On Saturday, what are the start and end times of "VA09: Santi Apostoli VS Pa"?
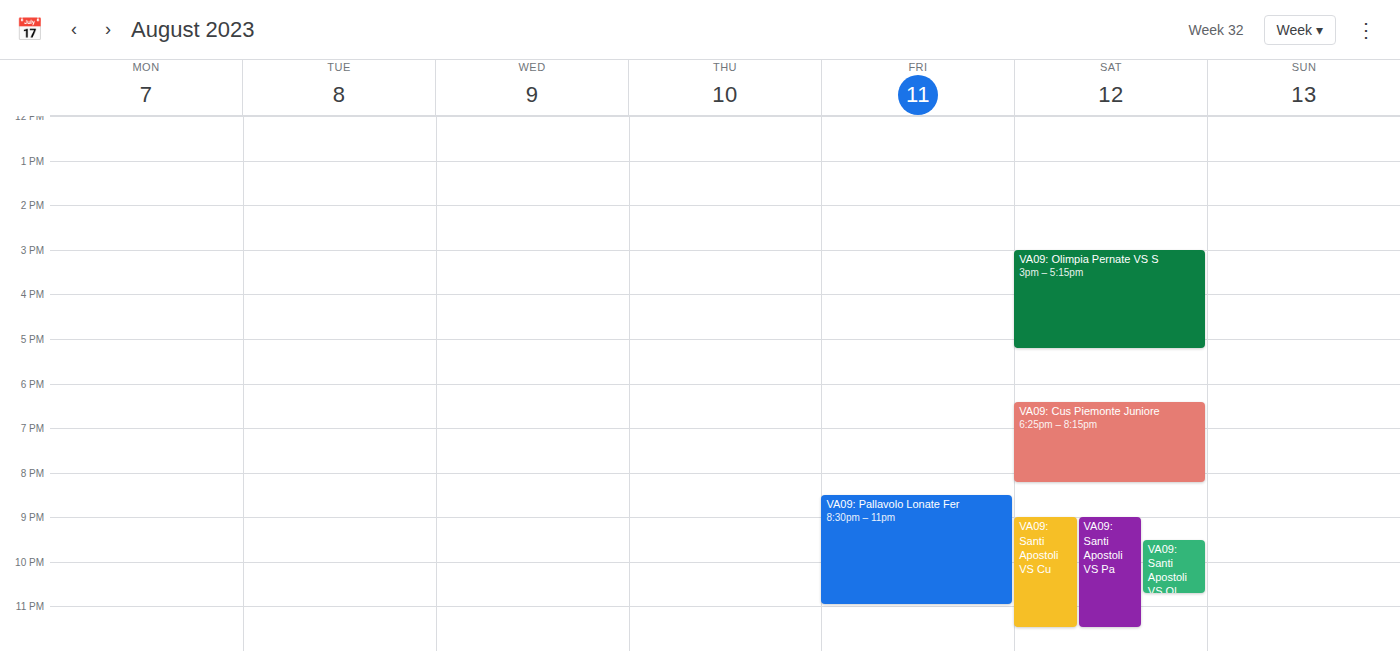
9:00 PM to 11:30 PM